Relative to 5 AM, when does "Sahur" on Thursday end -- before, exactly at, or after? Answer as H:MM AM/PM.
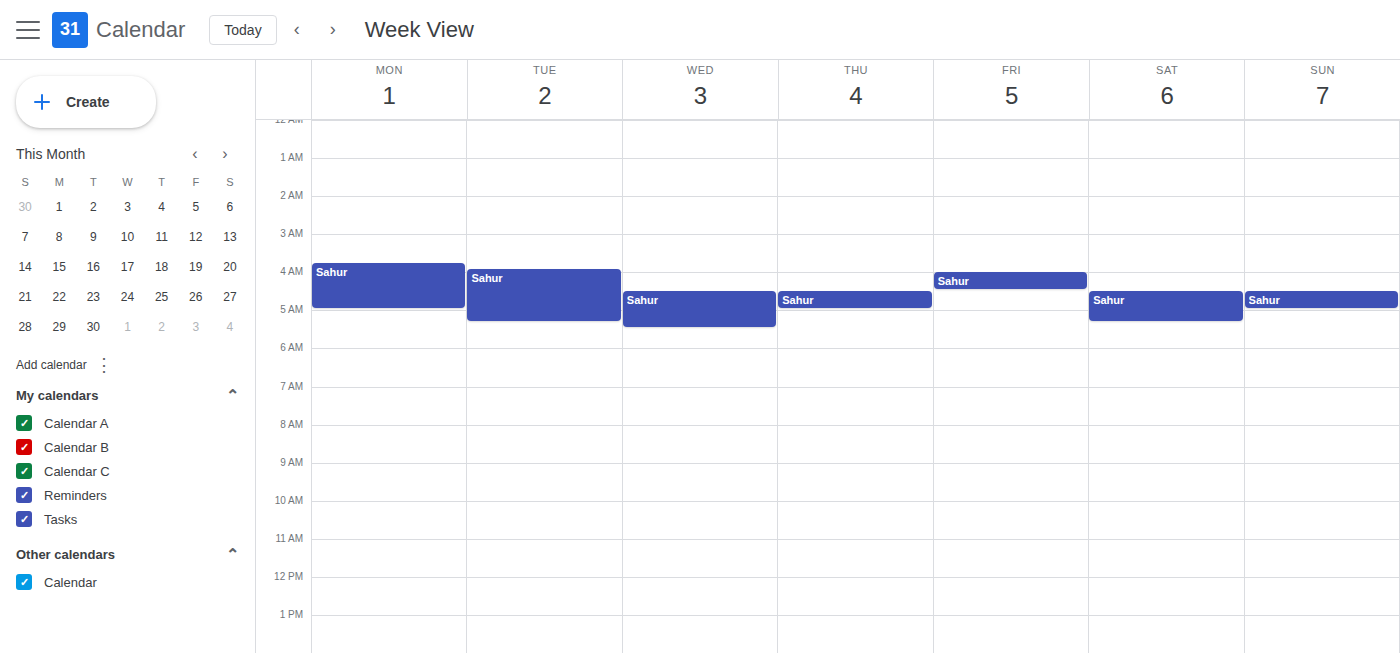
5:00 AM -- exactly at 5 AM, on the 5 AM line.